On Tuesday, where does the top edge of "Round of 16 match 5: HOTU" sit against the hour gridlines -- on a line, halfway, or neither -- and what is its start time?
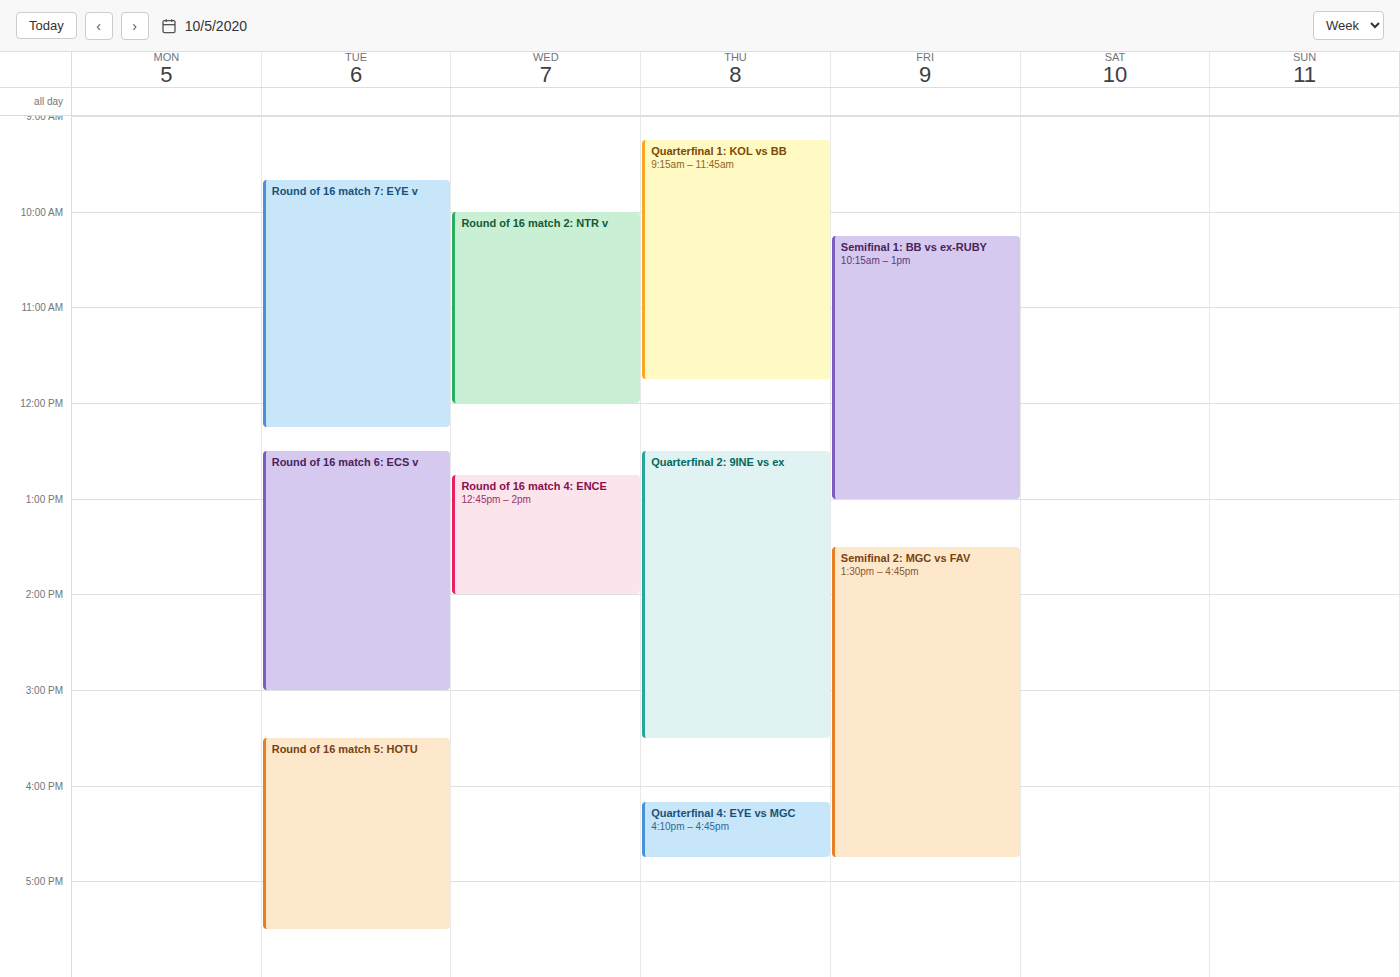
3:30 PM -- halfway between the 3 PM and 4 PM lines.